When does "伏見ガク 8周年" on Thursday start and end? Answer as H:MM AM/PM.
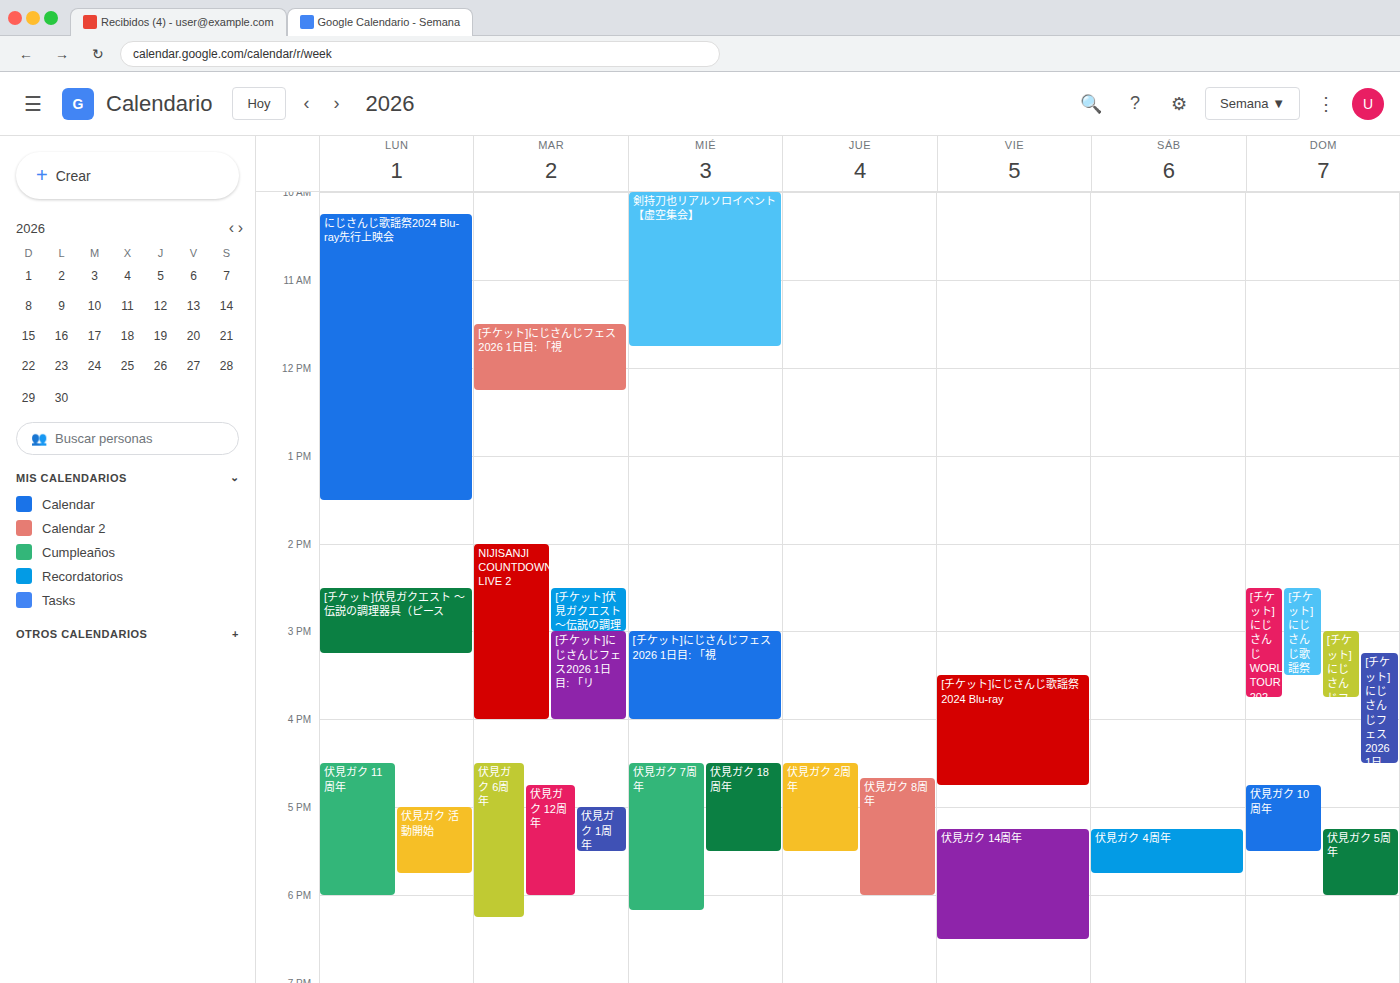
4:40 PM to 6:00 PM